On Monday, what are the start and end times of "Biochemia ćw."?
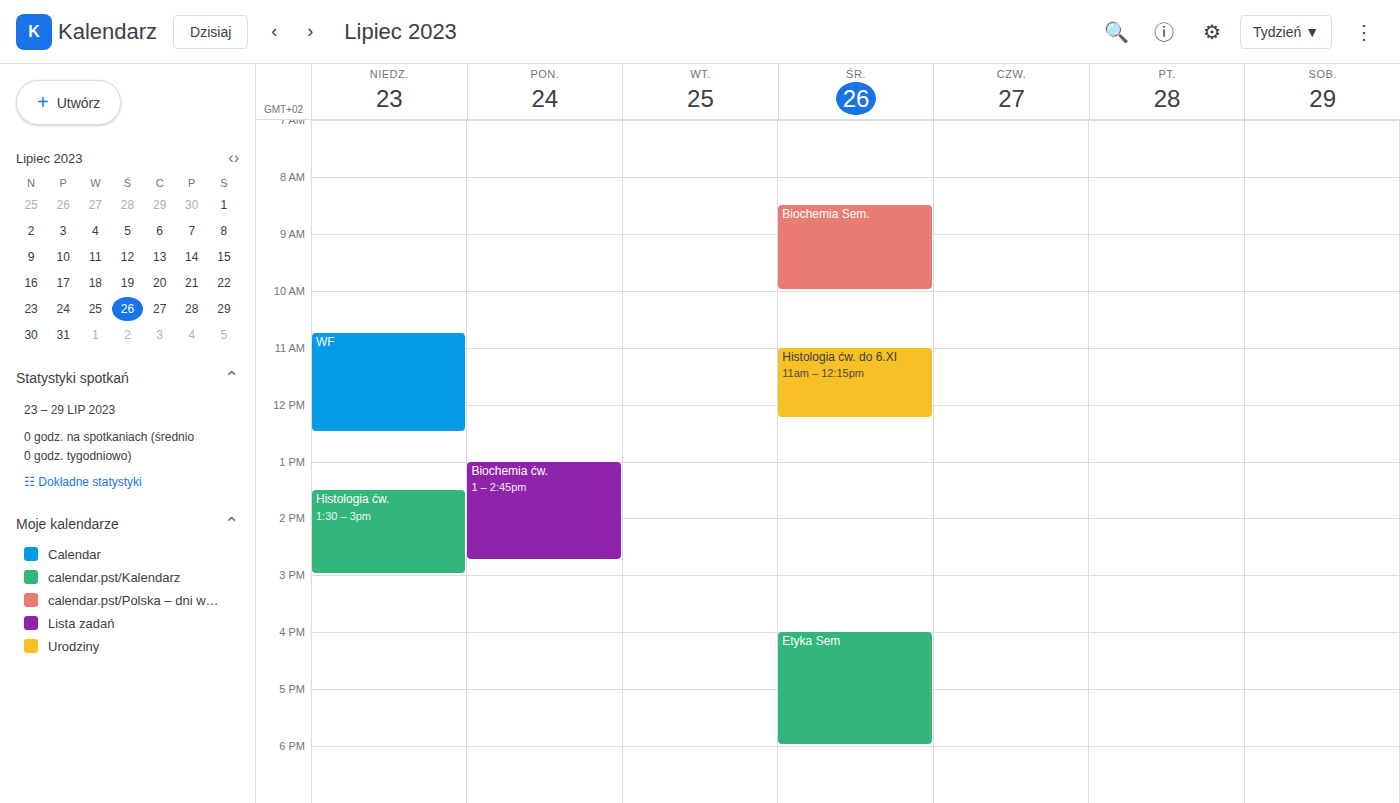
1:00 PM to 2:45 PM